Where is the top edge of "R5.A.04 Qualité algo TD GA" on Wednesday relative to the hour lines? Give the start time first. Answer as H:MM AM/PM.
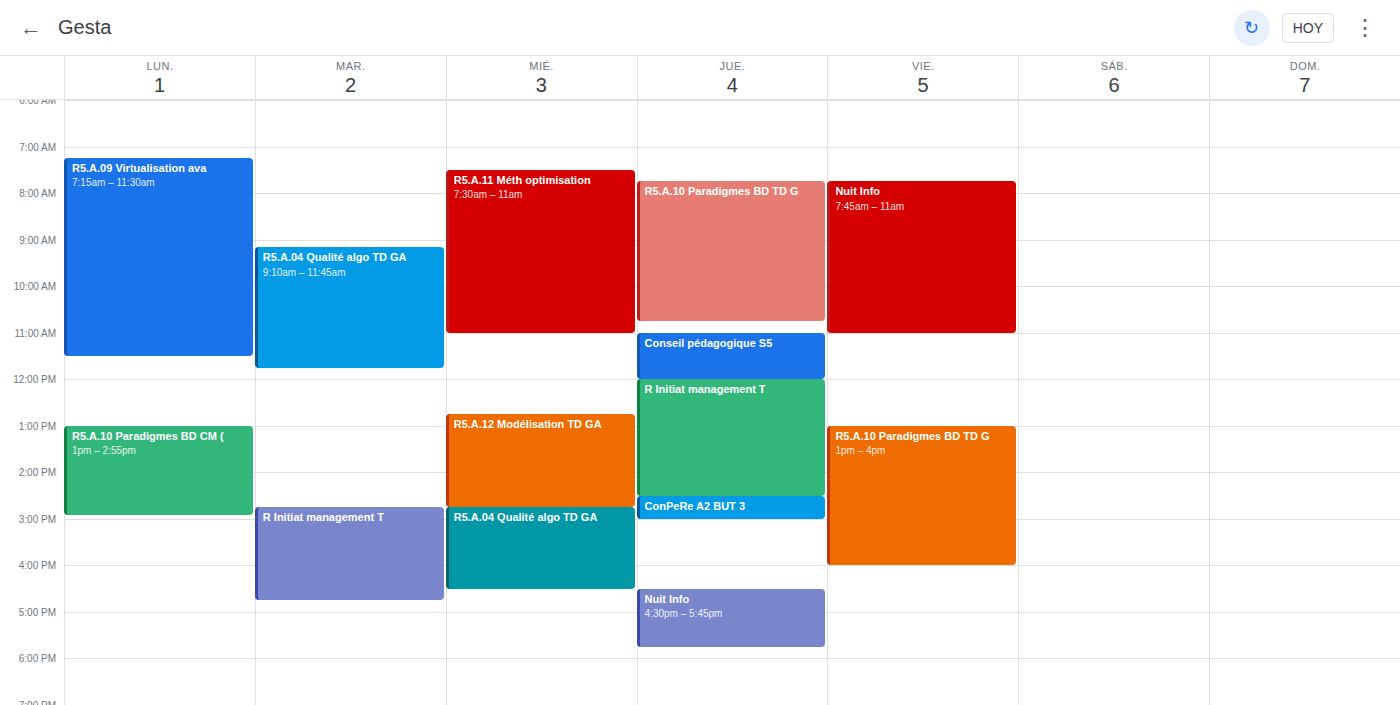
2:45 PM -- neither: three quarters of the way from the 2 PM line to the 3 PM line.